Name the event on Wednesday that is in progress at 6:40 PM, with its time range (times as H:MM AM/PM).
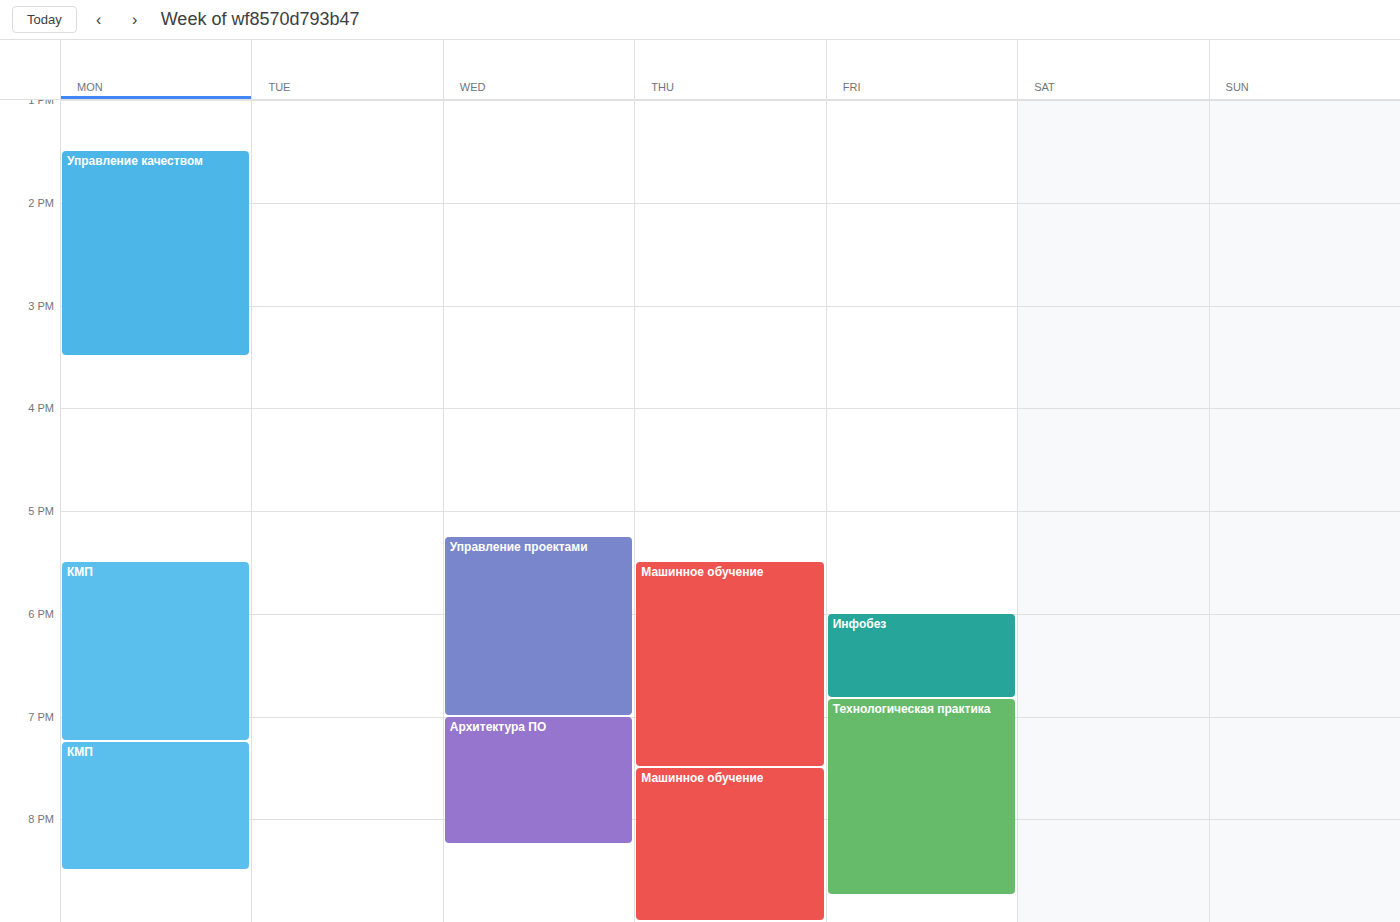
"Управление проектами", 5:15 PM to 7:00 PM